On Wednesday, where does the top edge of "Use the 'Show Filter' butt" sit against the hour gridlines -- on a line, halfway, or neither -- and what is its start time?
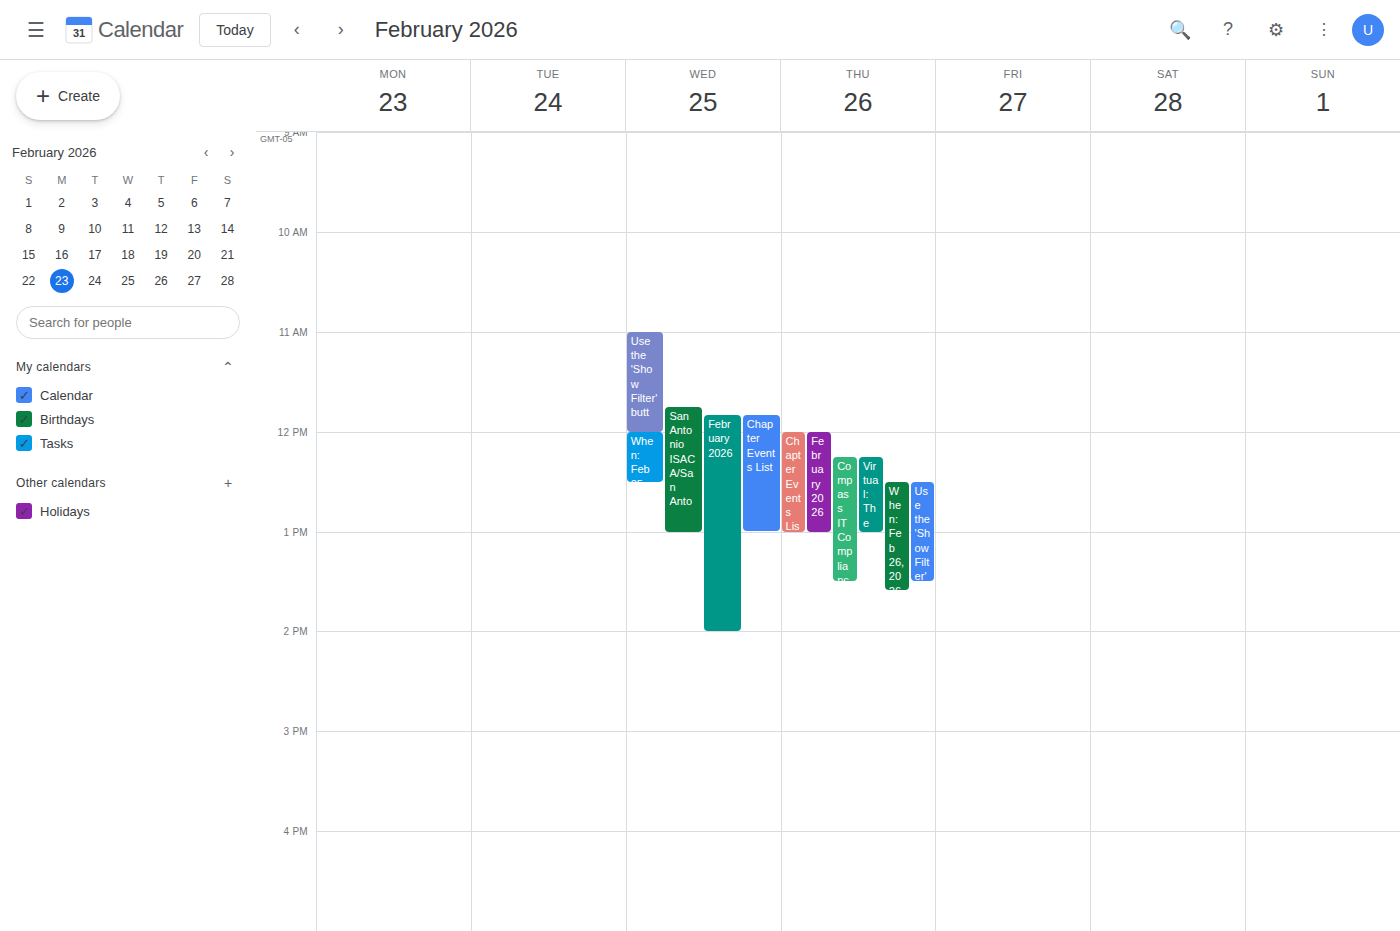
11:00 AM -- exactly on the 11 AM line.